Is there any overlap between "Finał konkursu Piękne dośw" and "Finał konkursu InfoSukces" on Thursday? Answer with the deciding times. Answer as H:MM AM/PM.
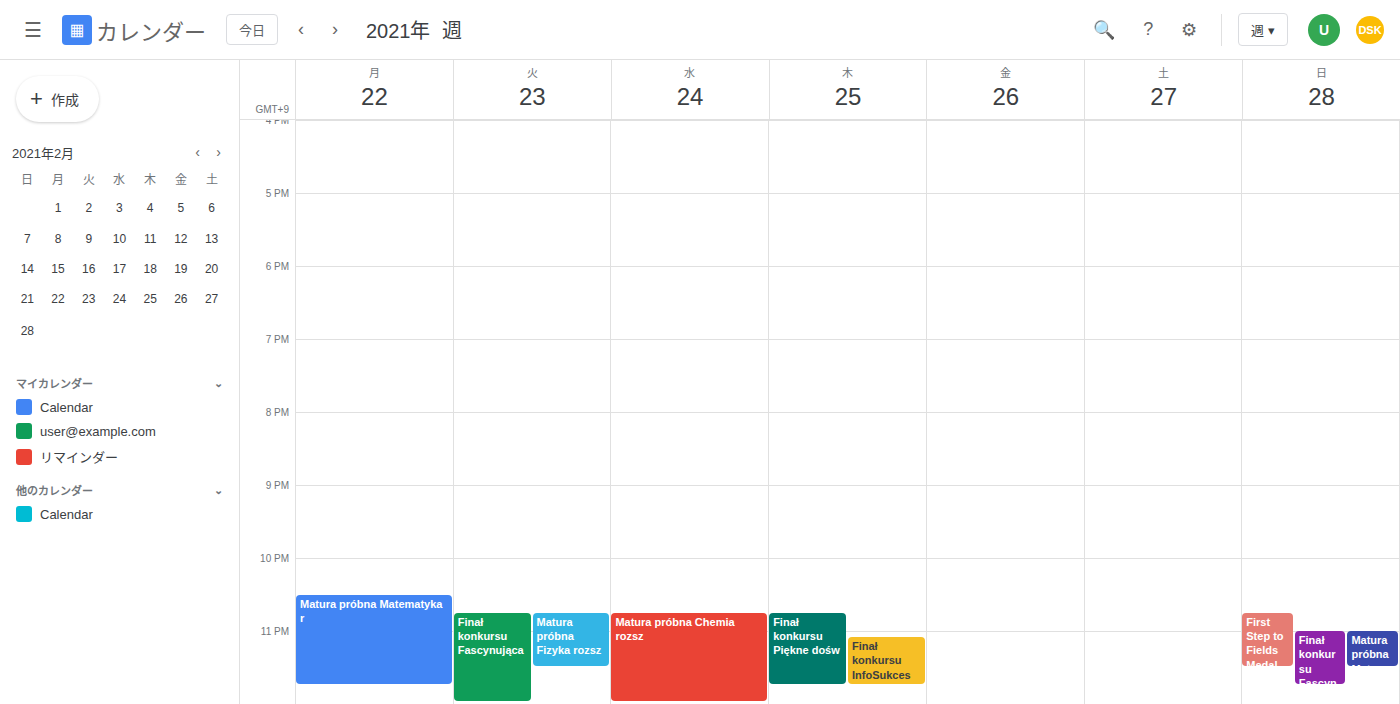
"Finał konkursu InfoSukces" runs 11:05 PM to 11:45 PM, inside "Finał konkursu Piękne dośw" -- they overlap.